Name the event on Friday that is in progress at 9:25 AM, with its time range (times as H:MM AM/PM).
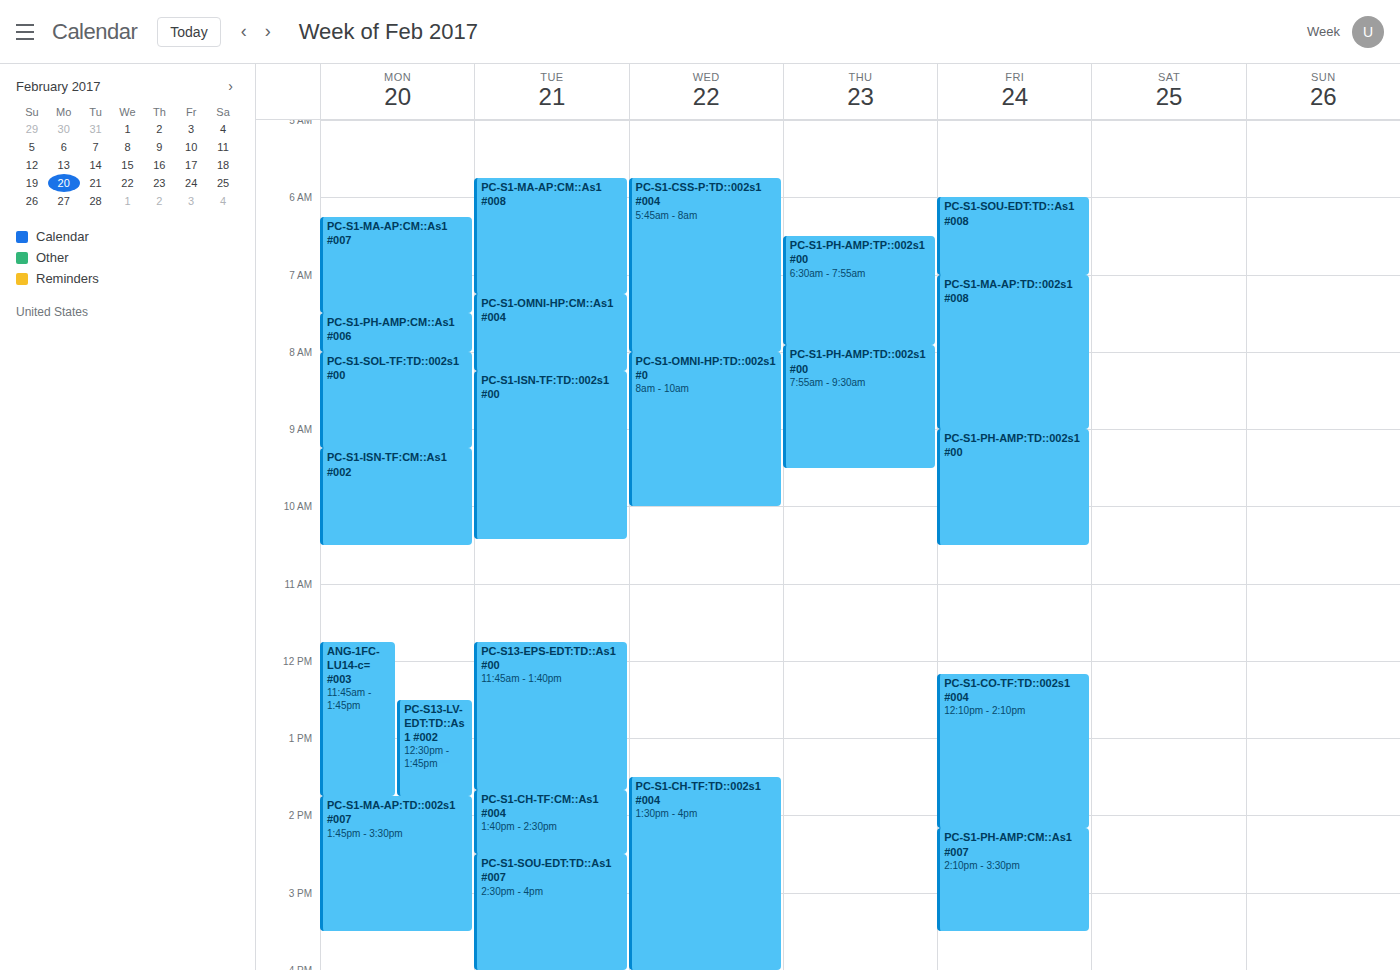
"PC-S1-PH-AMP:TD::002s1 #00", 9:00 AM to 10:30 AM